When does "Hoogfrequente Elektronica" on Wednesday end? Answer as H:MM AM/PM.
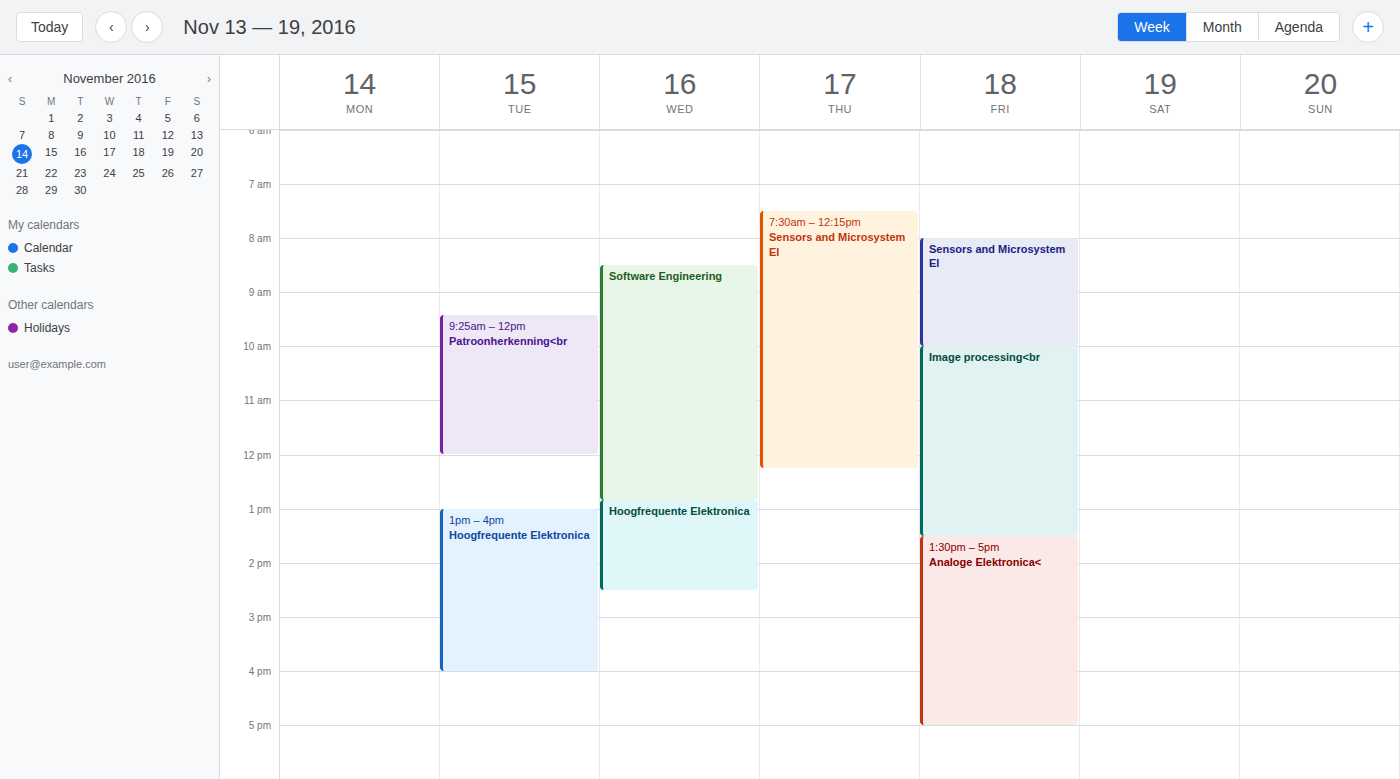
2:30 PM